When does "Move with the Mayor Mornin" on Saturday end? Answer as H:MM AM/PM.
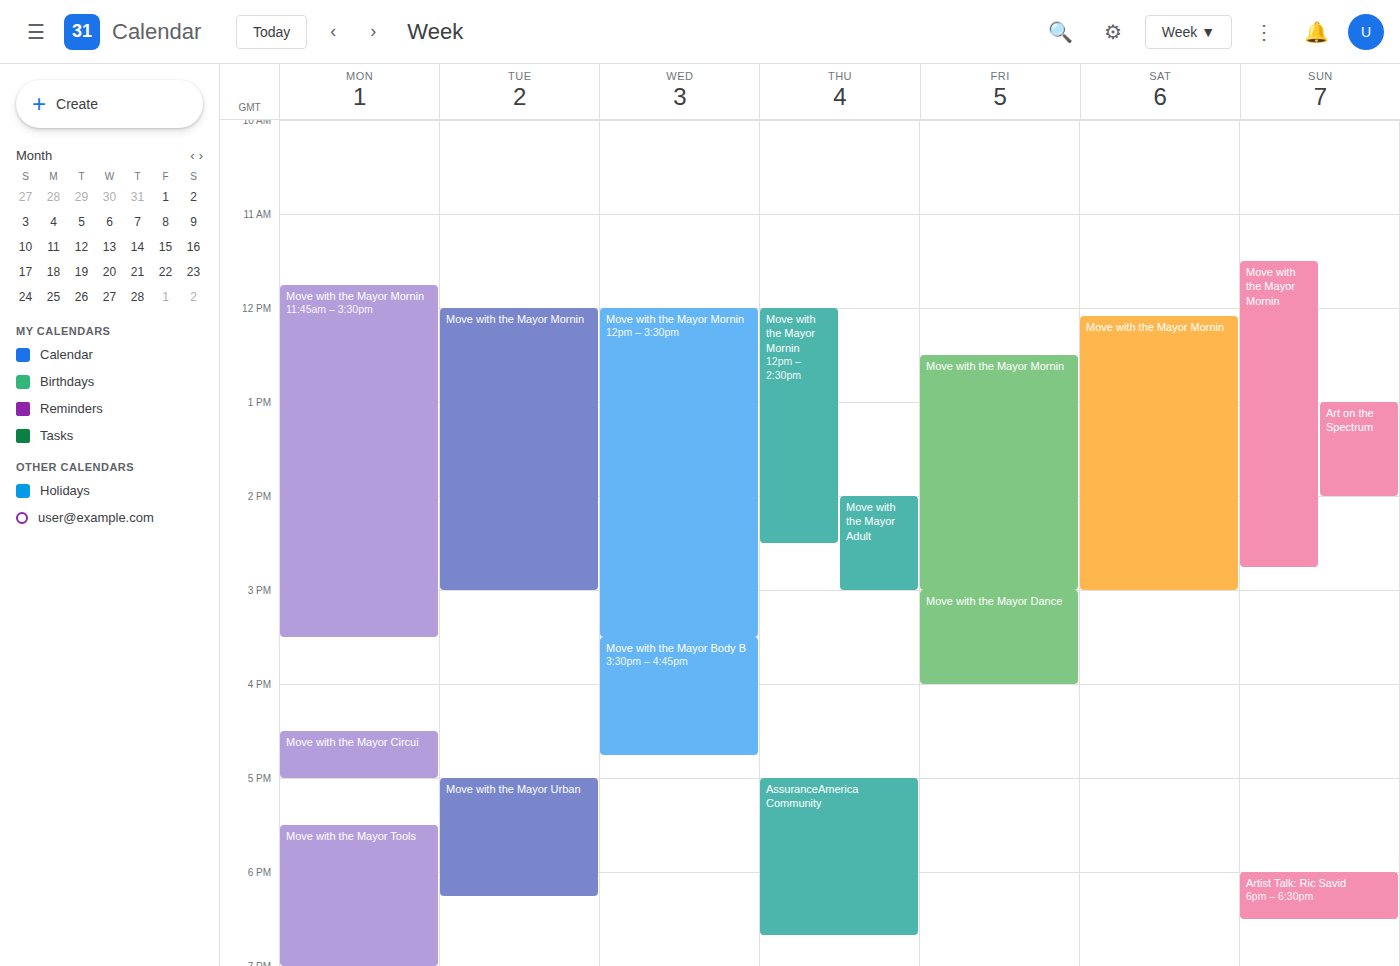
3:00 PM